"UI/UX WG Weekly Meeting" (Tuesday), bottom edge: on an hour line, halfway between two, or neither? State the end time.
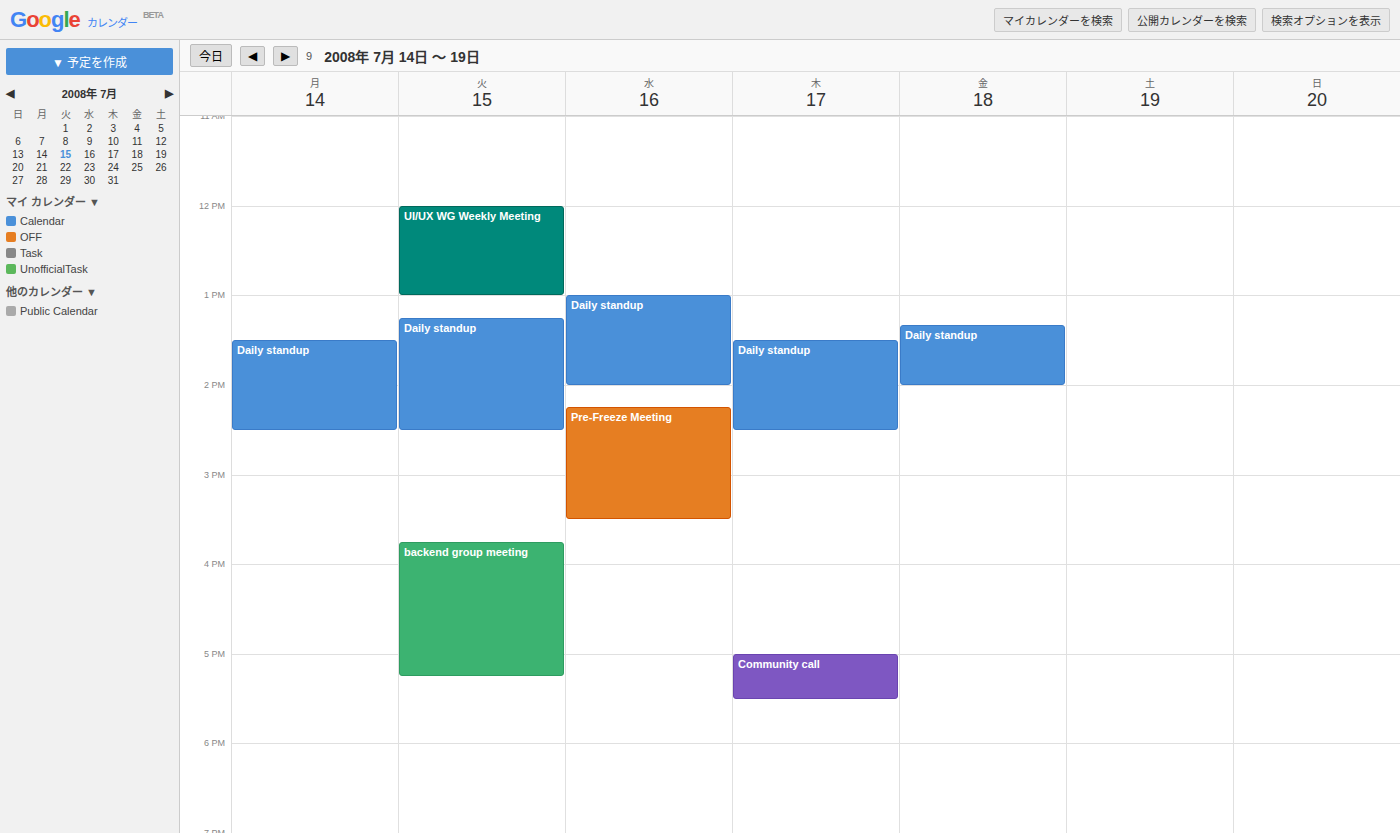
1:00 PM -- exactly on the 1 PM line.